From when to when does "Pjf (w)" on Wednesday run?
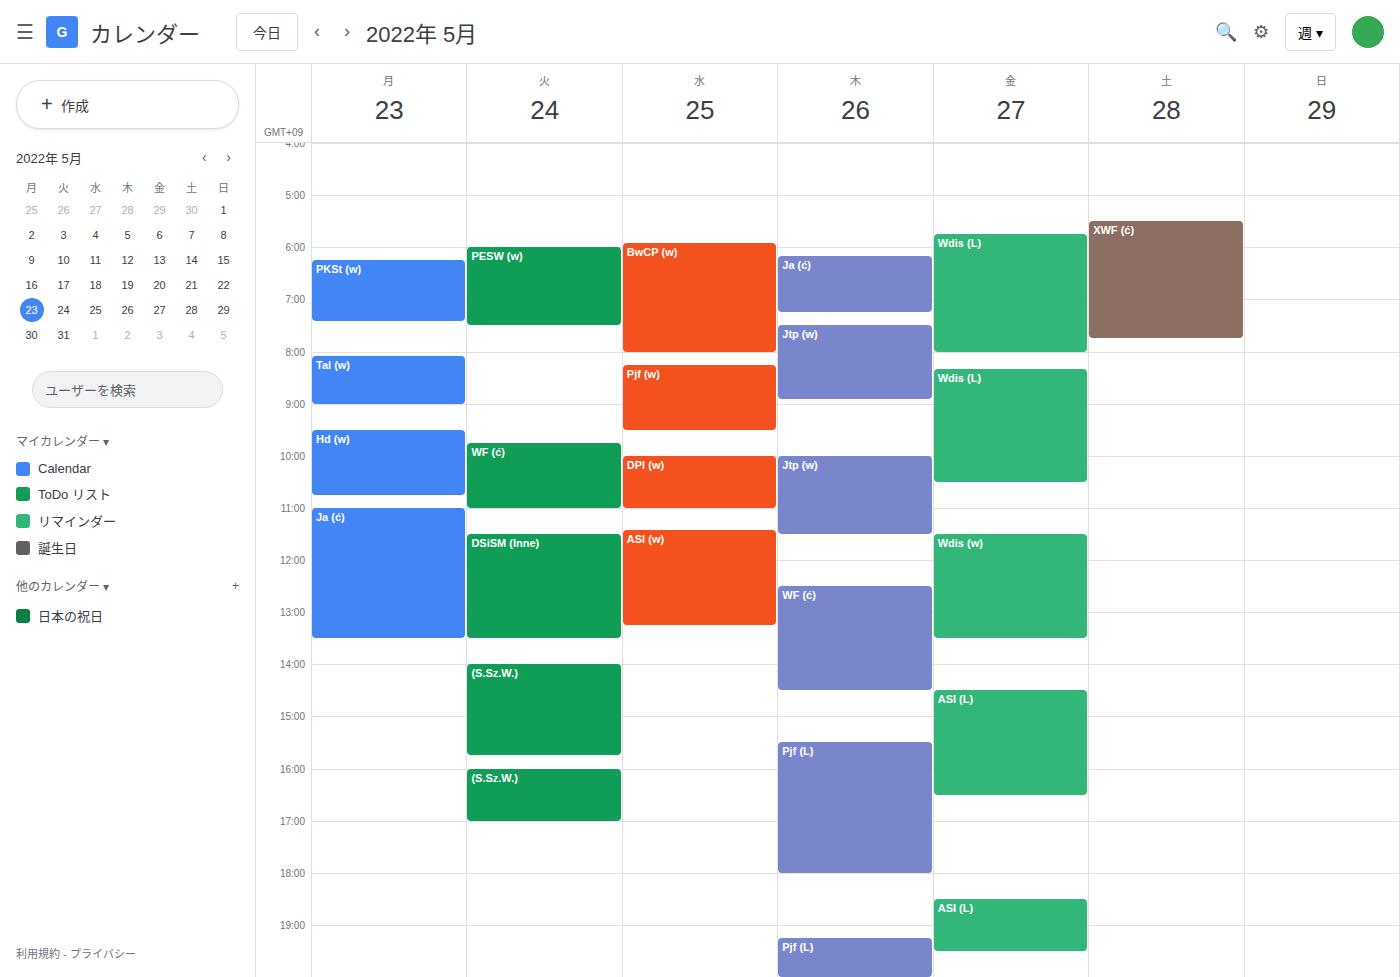
08:15 to 09:30